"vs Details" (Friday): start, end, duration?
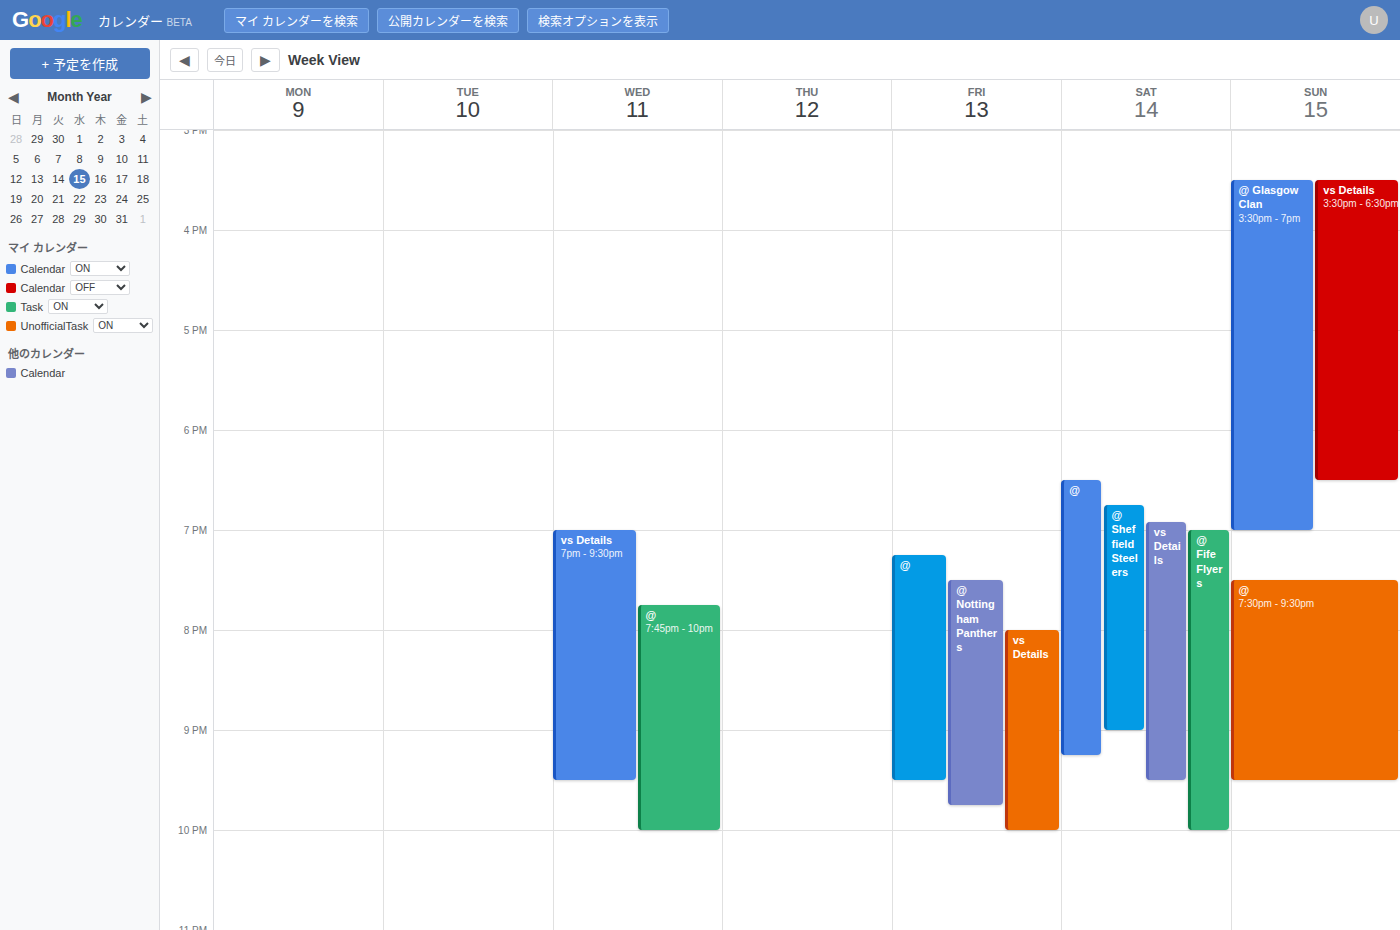
8:00 PM to 10:00 PM, 2 hours